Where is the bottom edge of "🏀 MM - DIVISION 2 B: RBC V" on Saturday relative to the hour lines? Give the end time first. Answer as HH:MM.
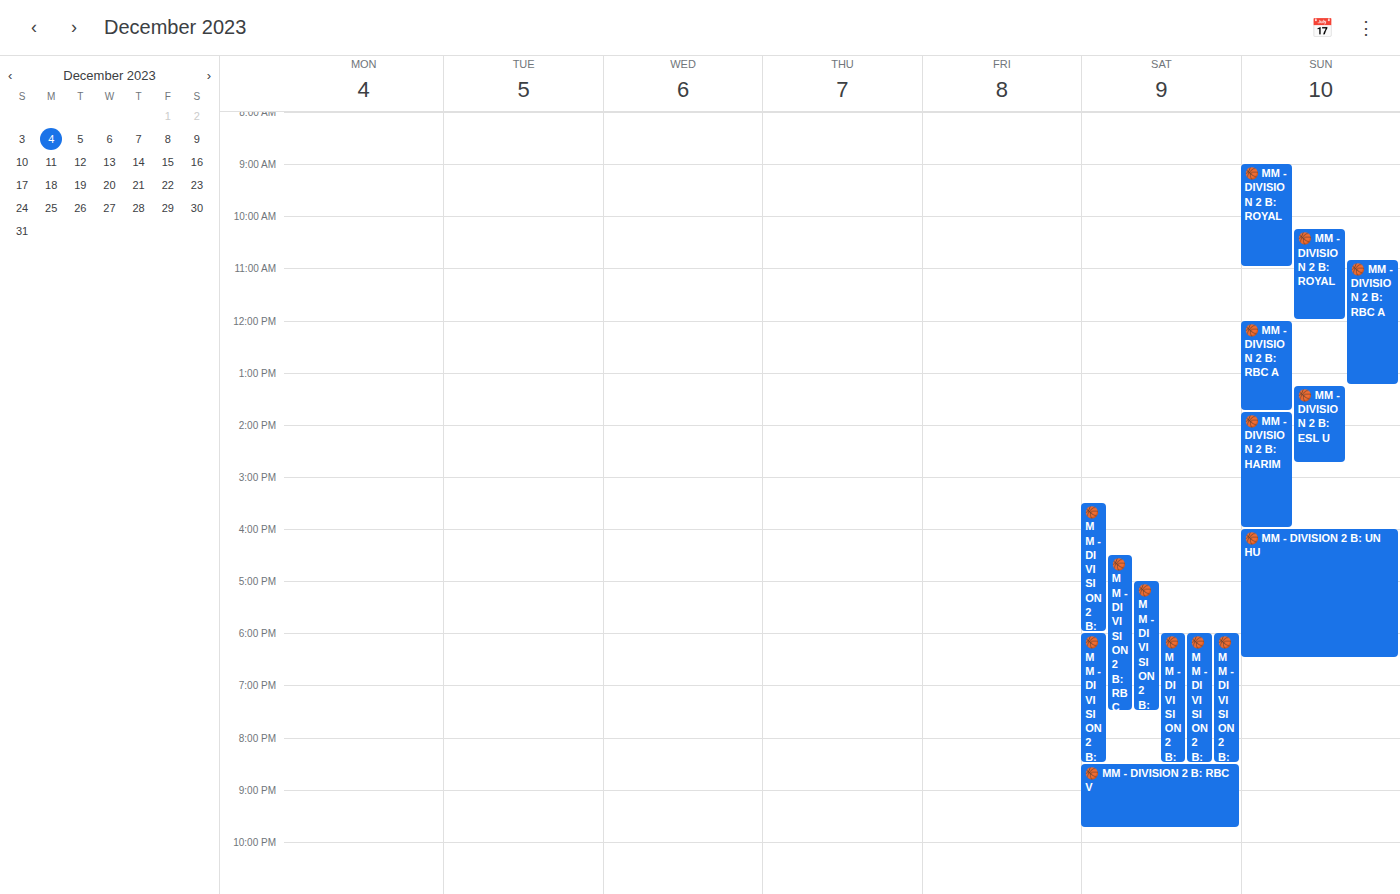
21:45 -- neither: three quarters of the way from the 21:00 line to the 22:00 line.